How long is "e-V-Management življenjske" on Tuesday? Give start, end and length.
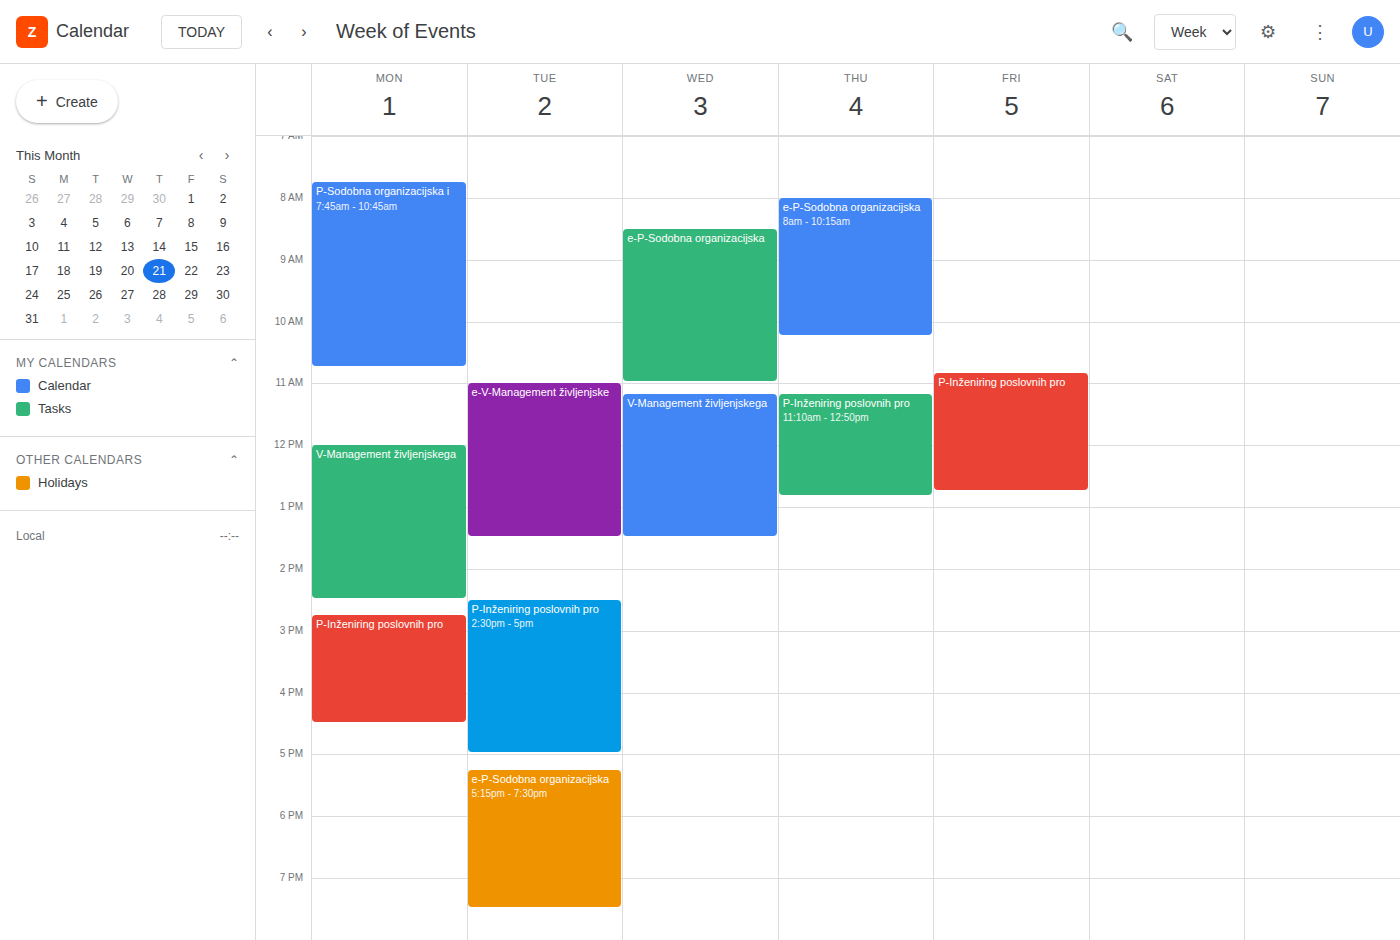
11:00 to 13:30, 2 hours 30 minutes